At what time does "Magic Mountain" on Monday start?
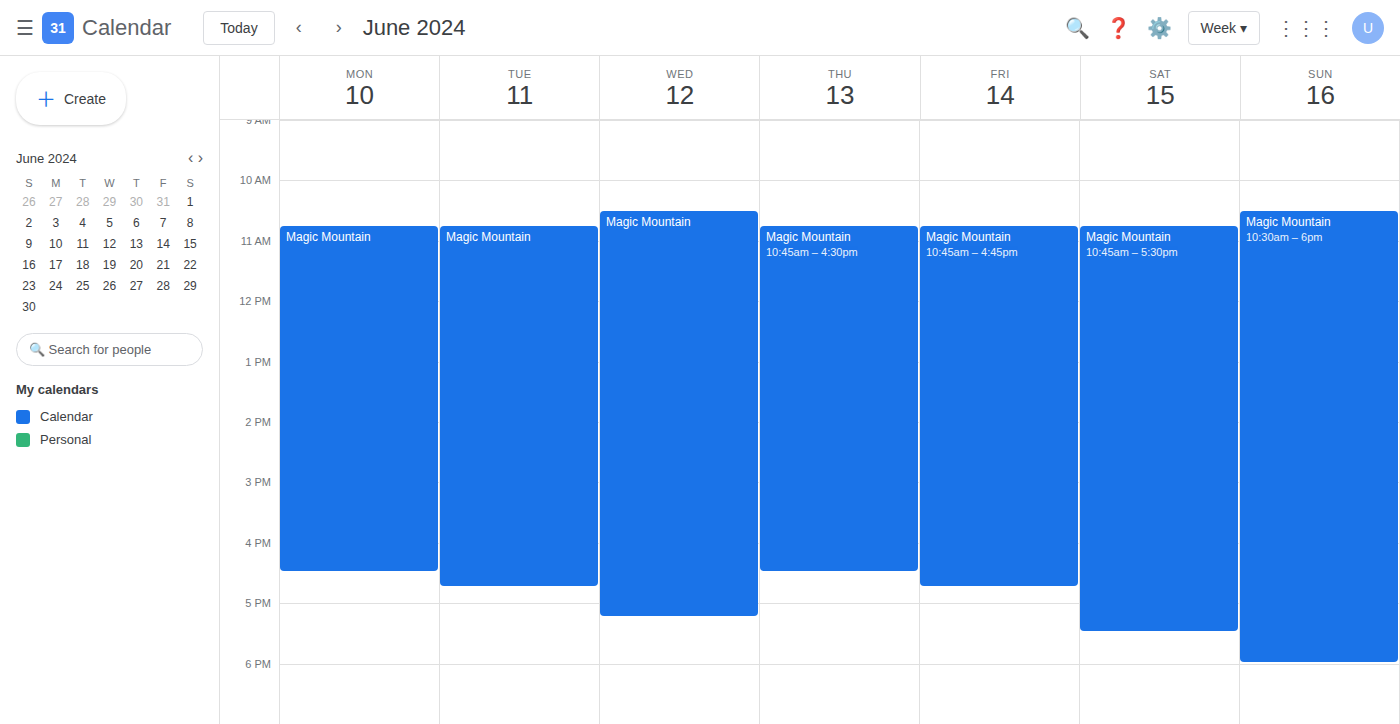
10:45 AM